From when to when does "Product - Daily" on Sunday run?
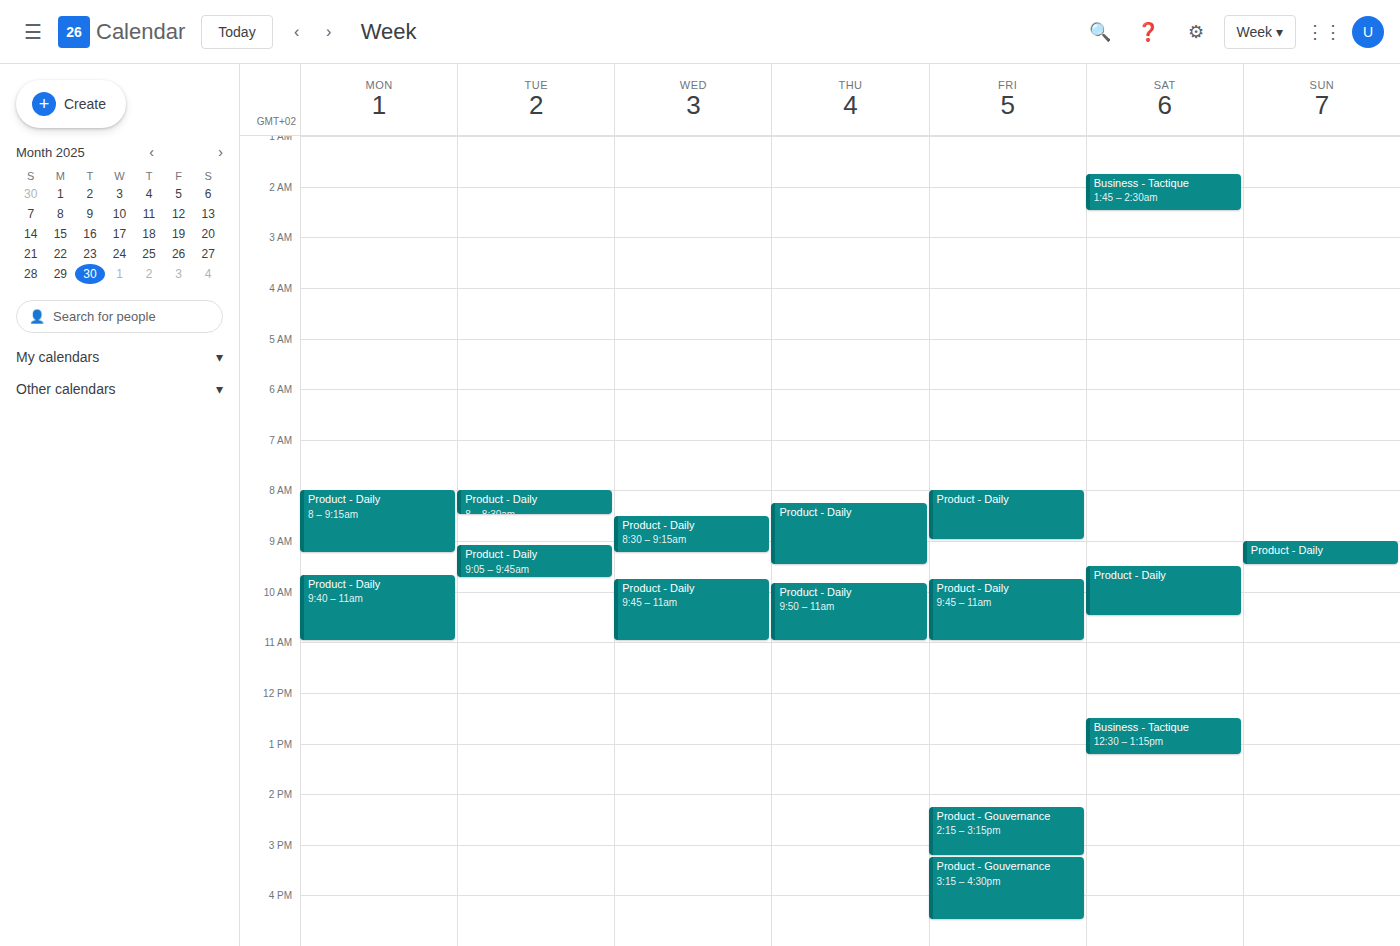
9:00 AM to 9:30 AM